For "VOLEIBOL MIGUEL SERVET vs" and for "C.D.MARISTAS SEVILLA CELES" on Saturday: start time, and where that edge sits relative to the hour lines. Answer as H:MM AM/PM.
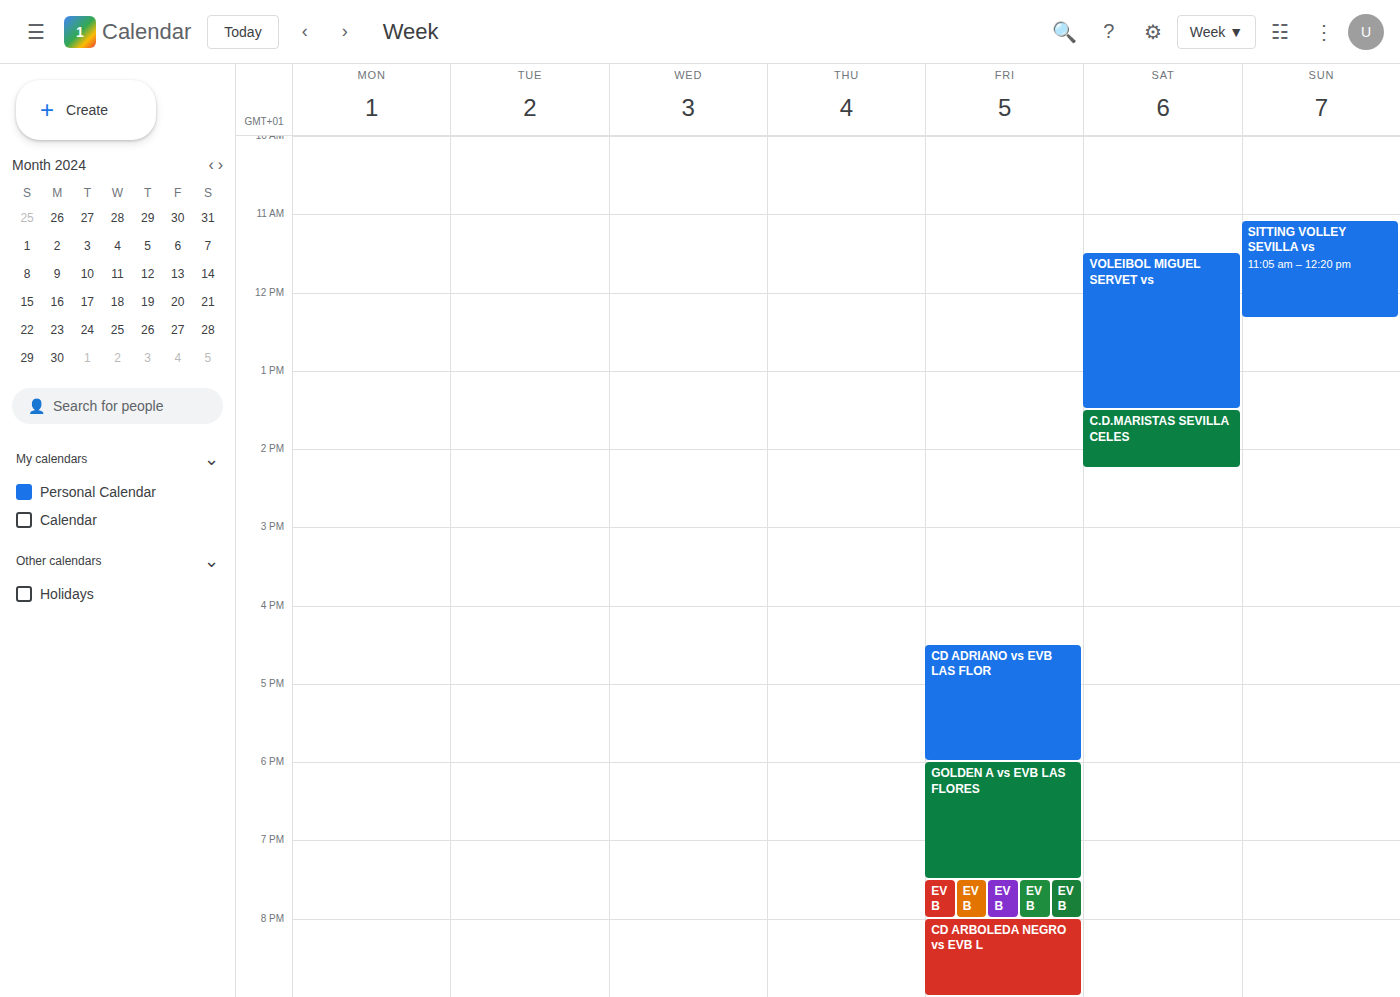
"VOLEIBOL MIGUEL SERVET vs": 11:30 AM, halfway between the 11 AM and 12 PM lines. "C.D.MARISTAS SEVILLA CELES": 1:30 PM, halfway between the 1 PM and 2 PM lines.